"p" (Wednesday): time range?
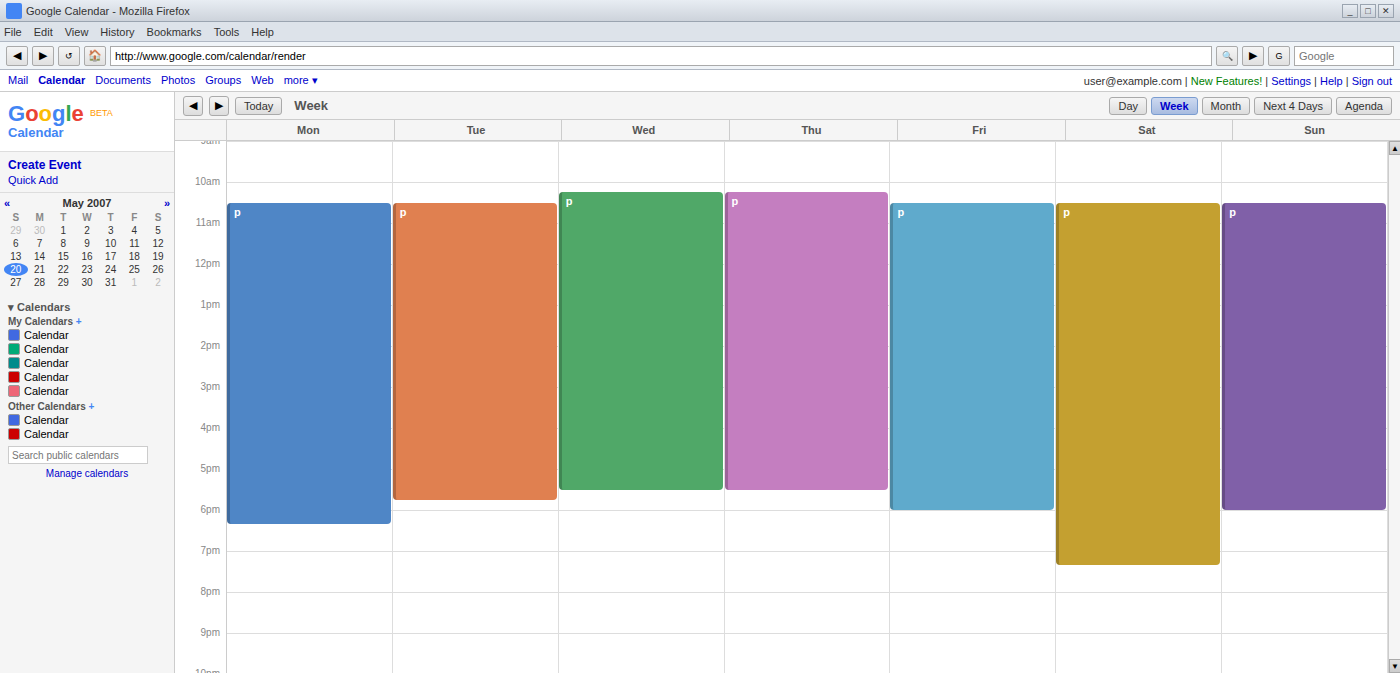
10:15 AM to 5:30 PM